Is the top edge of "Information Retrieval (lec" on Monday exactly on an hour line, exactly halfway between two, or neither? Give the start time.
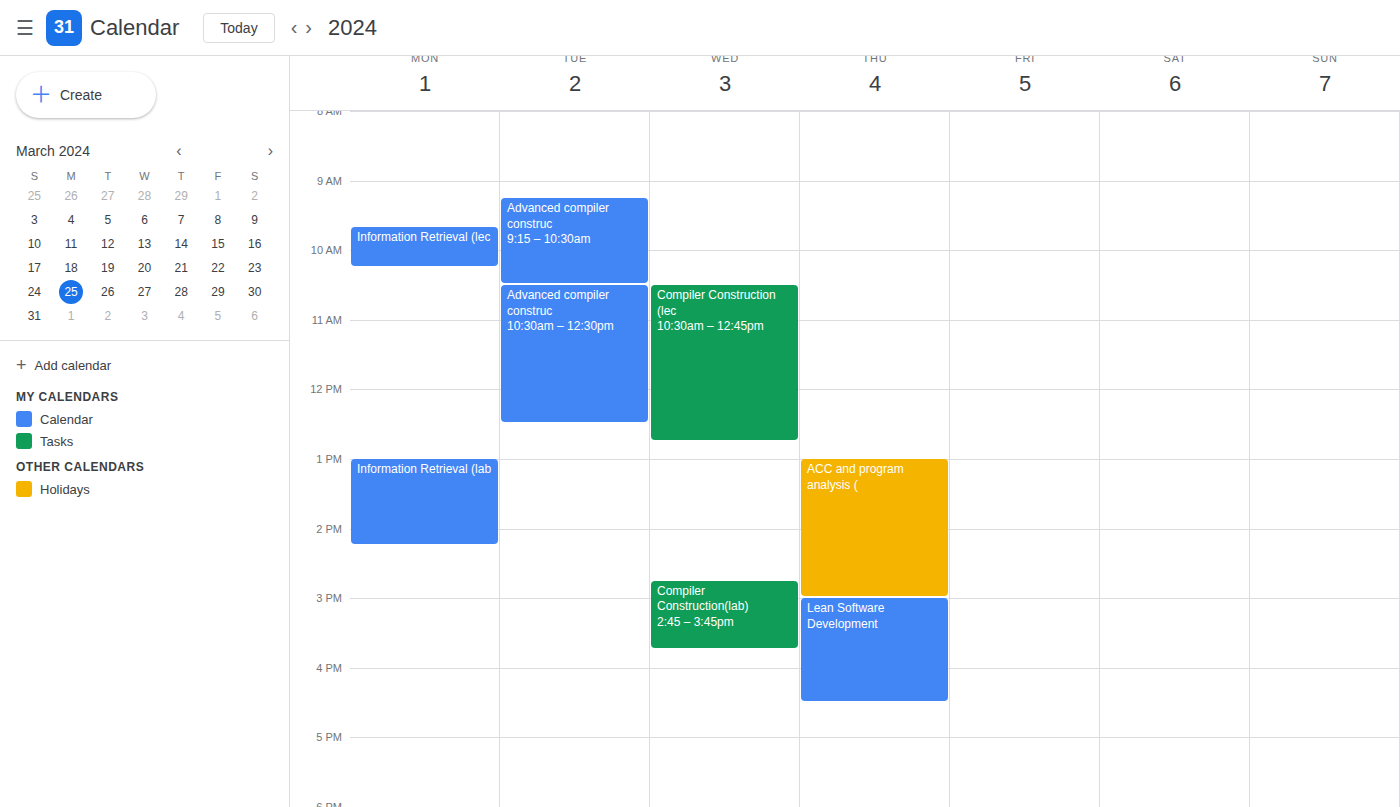
9:40 AM -- neither: 40 minutes below the 9 AM line and 20 minutes above the 10 AM line.